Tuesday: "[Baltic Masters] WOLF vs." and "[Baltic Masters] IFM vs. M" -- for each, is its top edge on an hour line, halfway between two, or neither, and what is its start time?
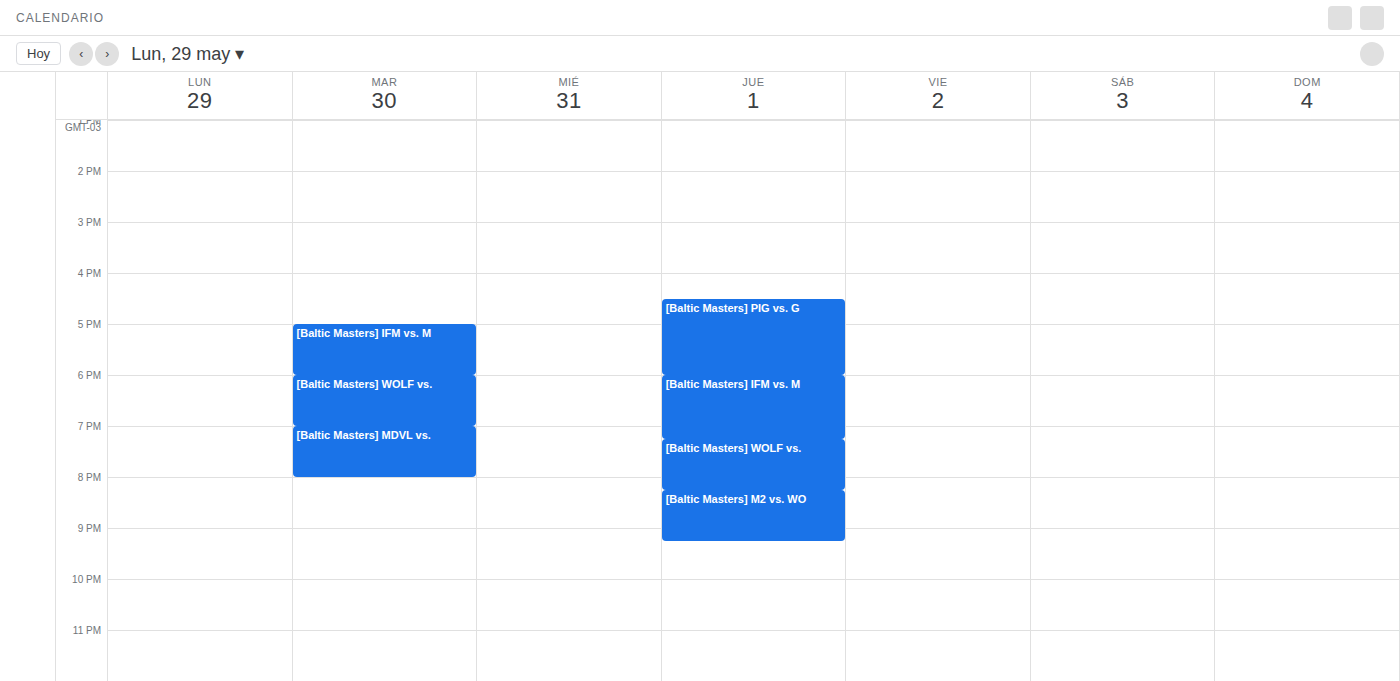
"[Baltic Masters] WOLF vs.": 18:00, exactly on the 18:00 line. "[Baltic Masters] IFM vs. M": 17:00, exactly on the 17:00 line.